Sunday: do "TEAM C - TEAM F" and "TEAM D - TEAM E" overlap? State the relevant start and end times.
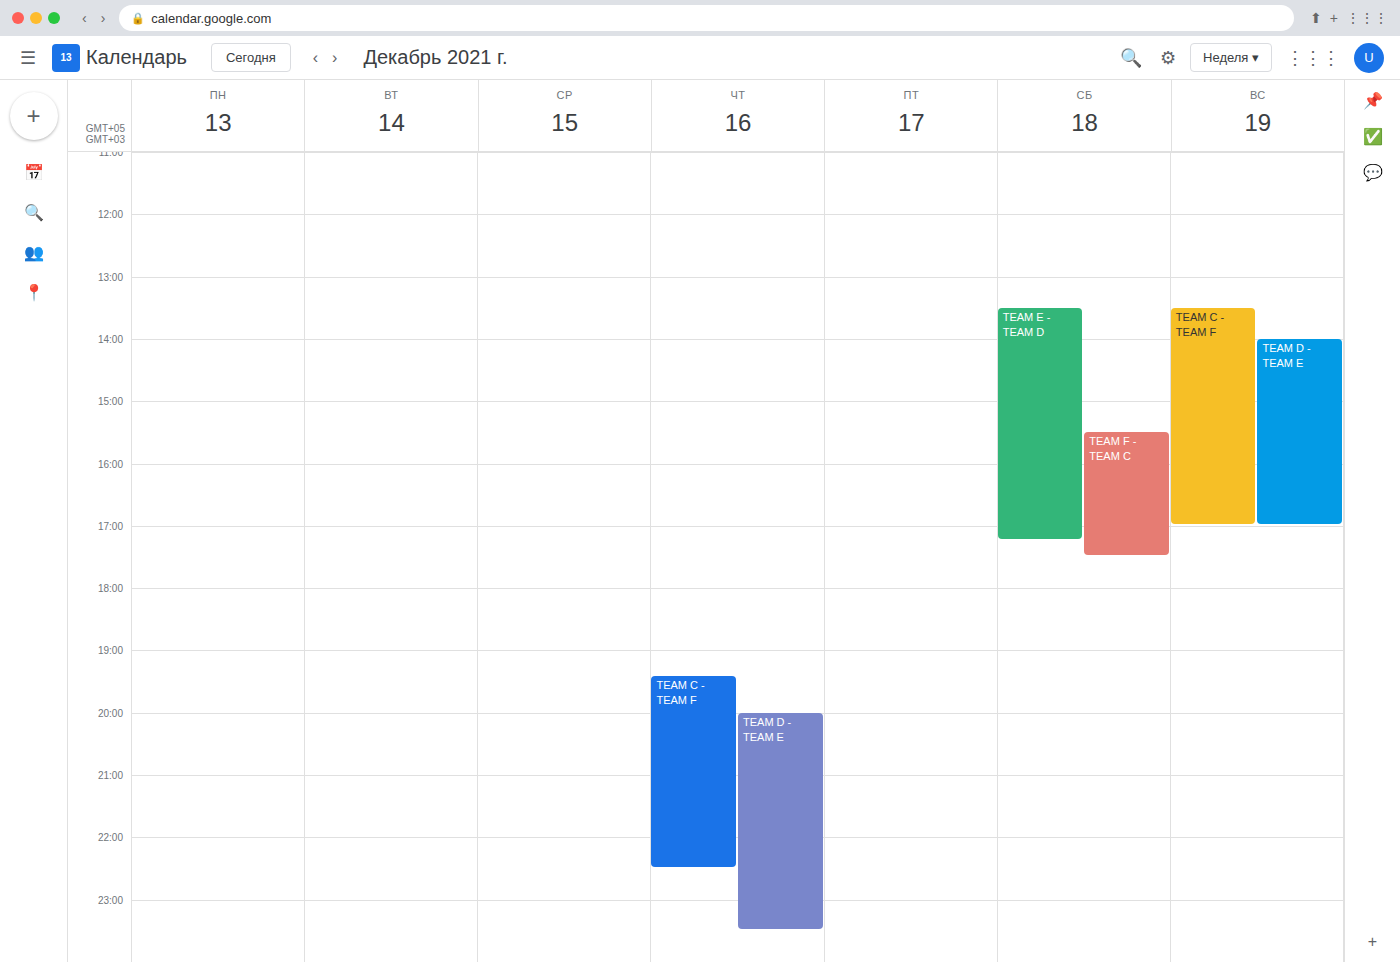
"TEAM D - TEAM E" starts at 2:00 PM, before "TEAM C - TEAM F" ends at 5:00 PM -- they overlap.